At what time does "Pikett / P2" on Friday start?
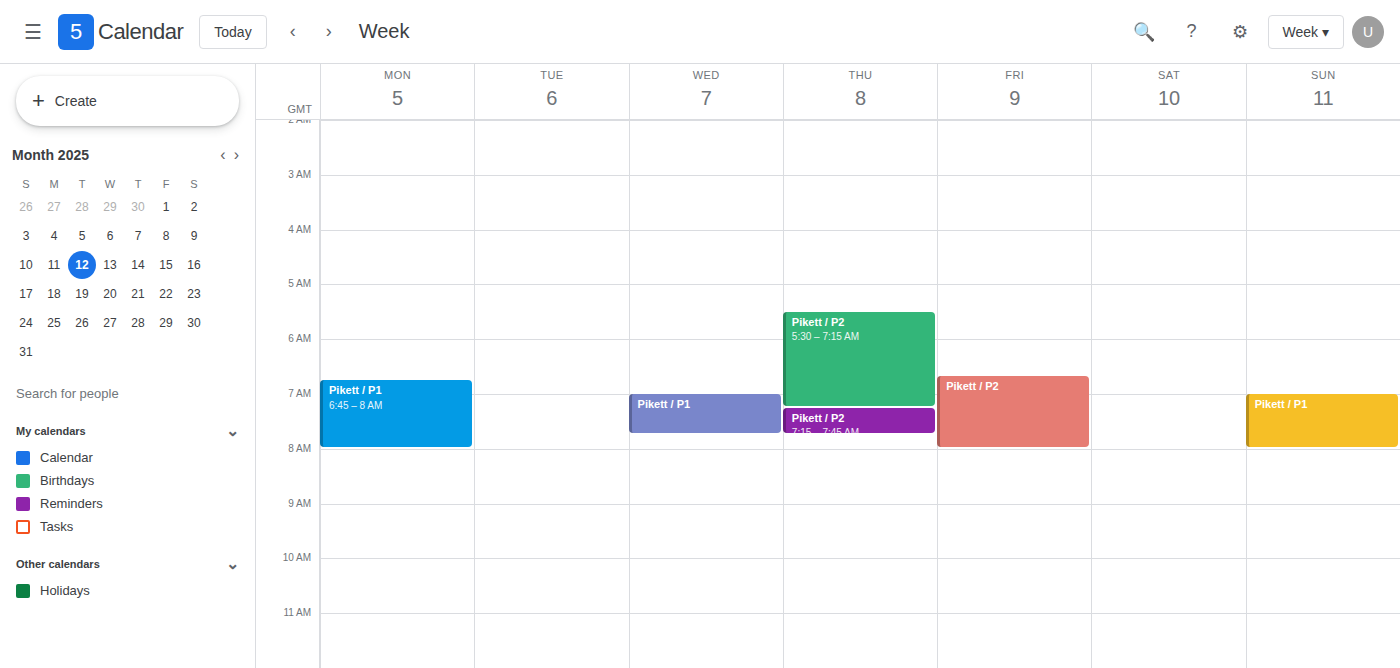
6:40 AM